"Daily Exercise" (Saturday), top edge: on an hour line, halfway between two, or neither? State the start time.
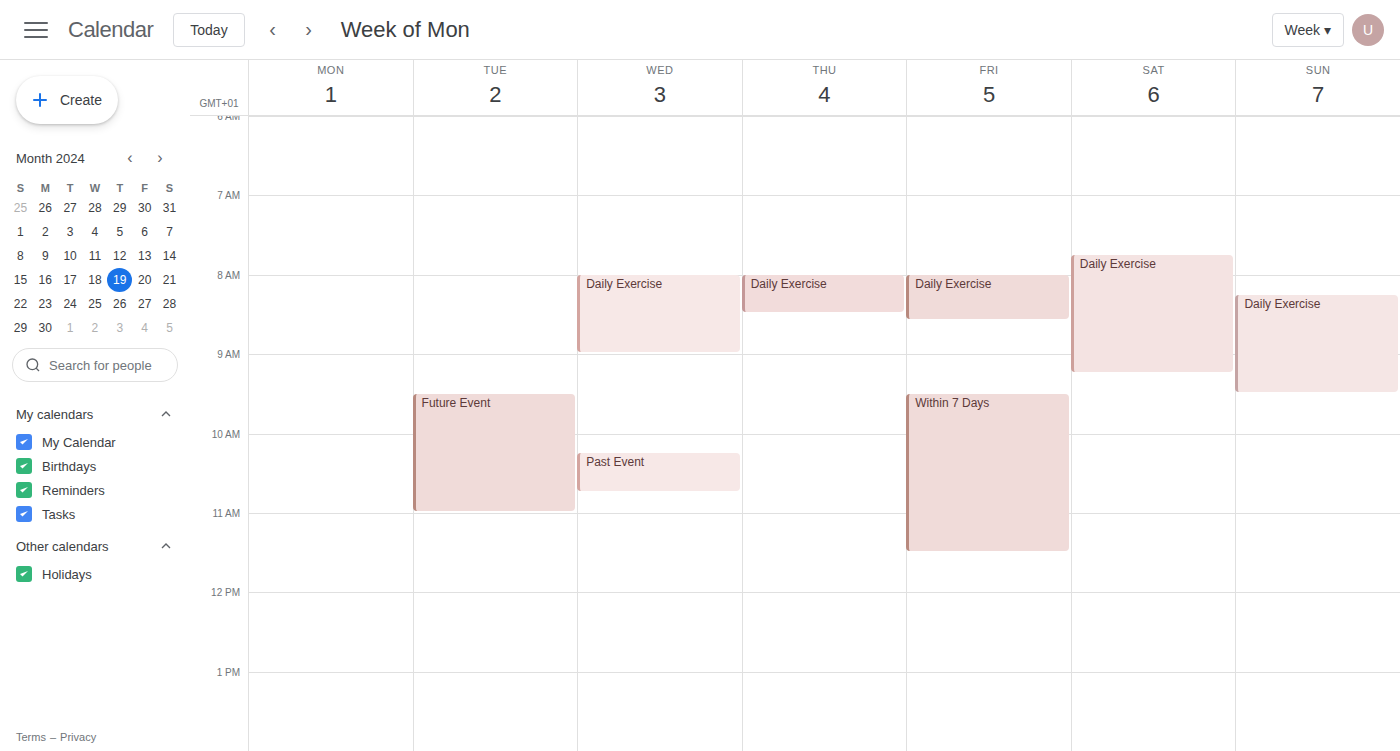
7:45 AM -- neither: three quarters of the way from the 7 AM line to the 8 AM line.